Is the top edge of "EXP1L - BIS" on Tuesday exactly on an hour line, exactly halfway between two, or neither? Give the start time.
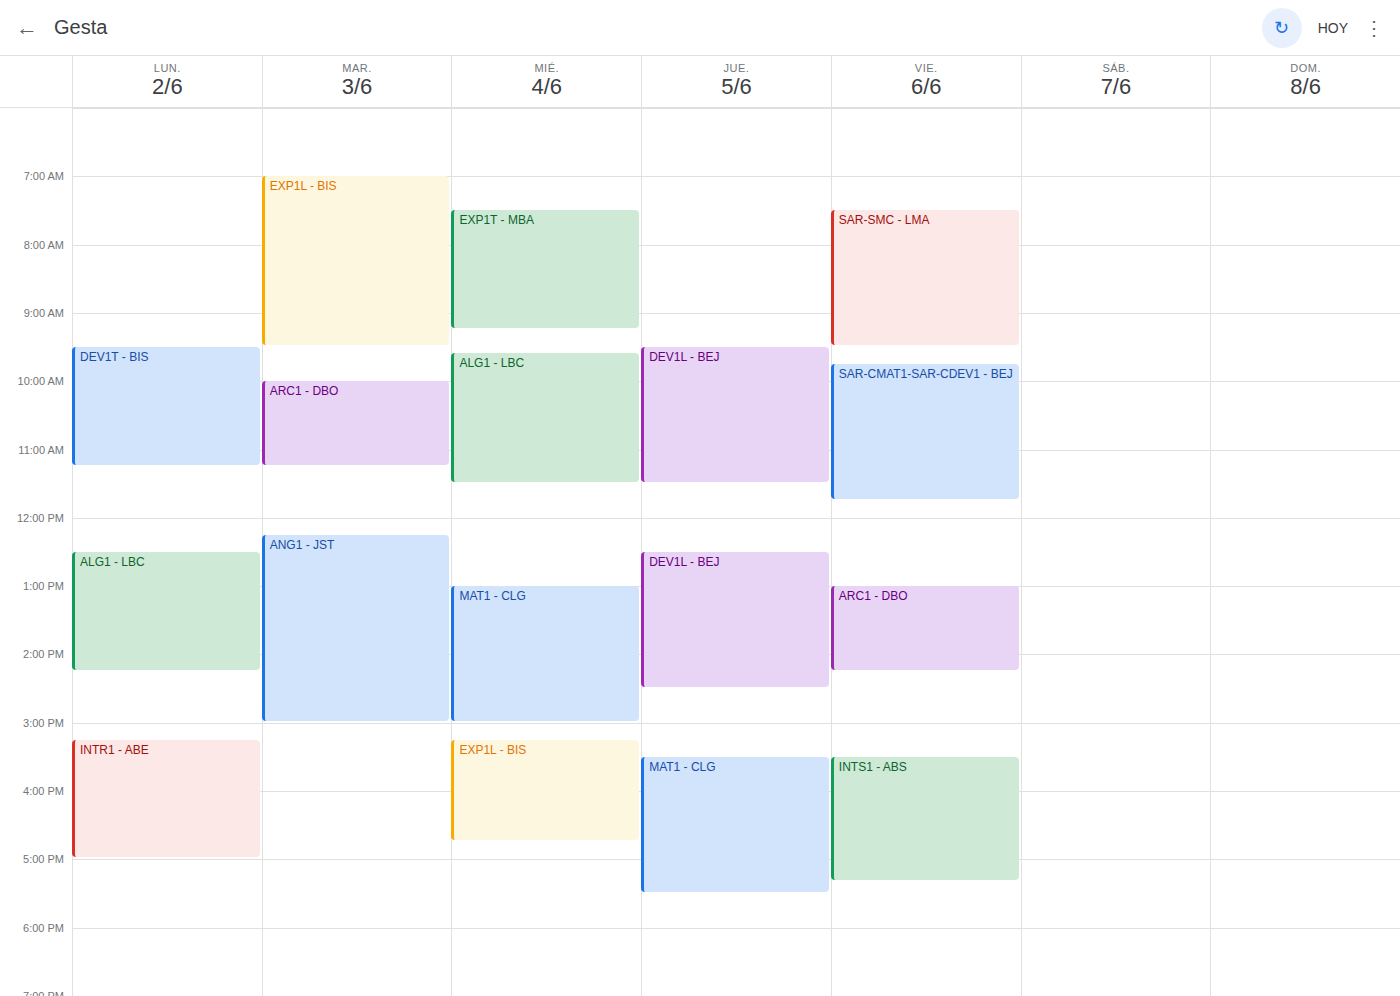
7:00 AM -- exactly on the 7 AM line.